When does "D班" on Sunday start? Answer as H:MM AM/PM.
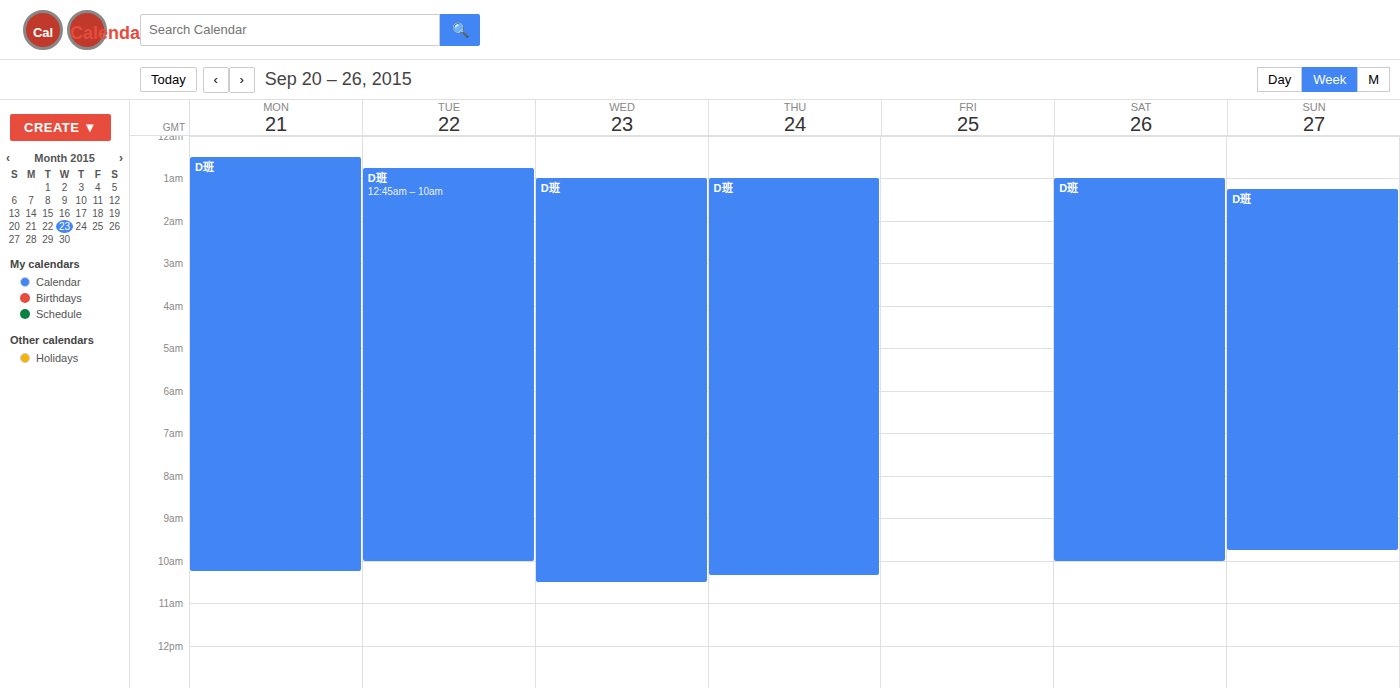
1:15 AM